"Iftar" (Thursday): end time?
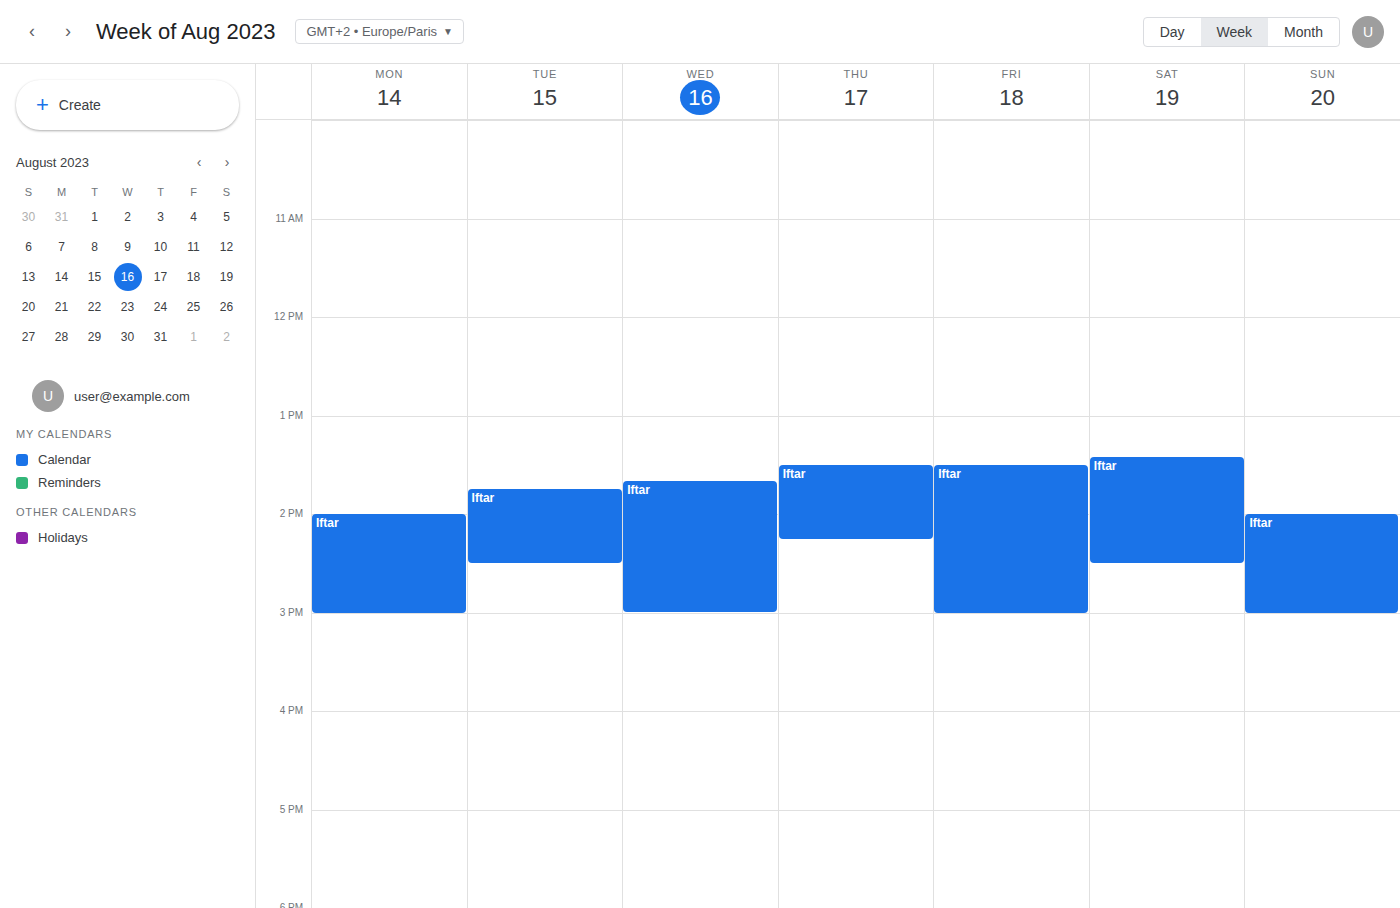
14:15